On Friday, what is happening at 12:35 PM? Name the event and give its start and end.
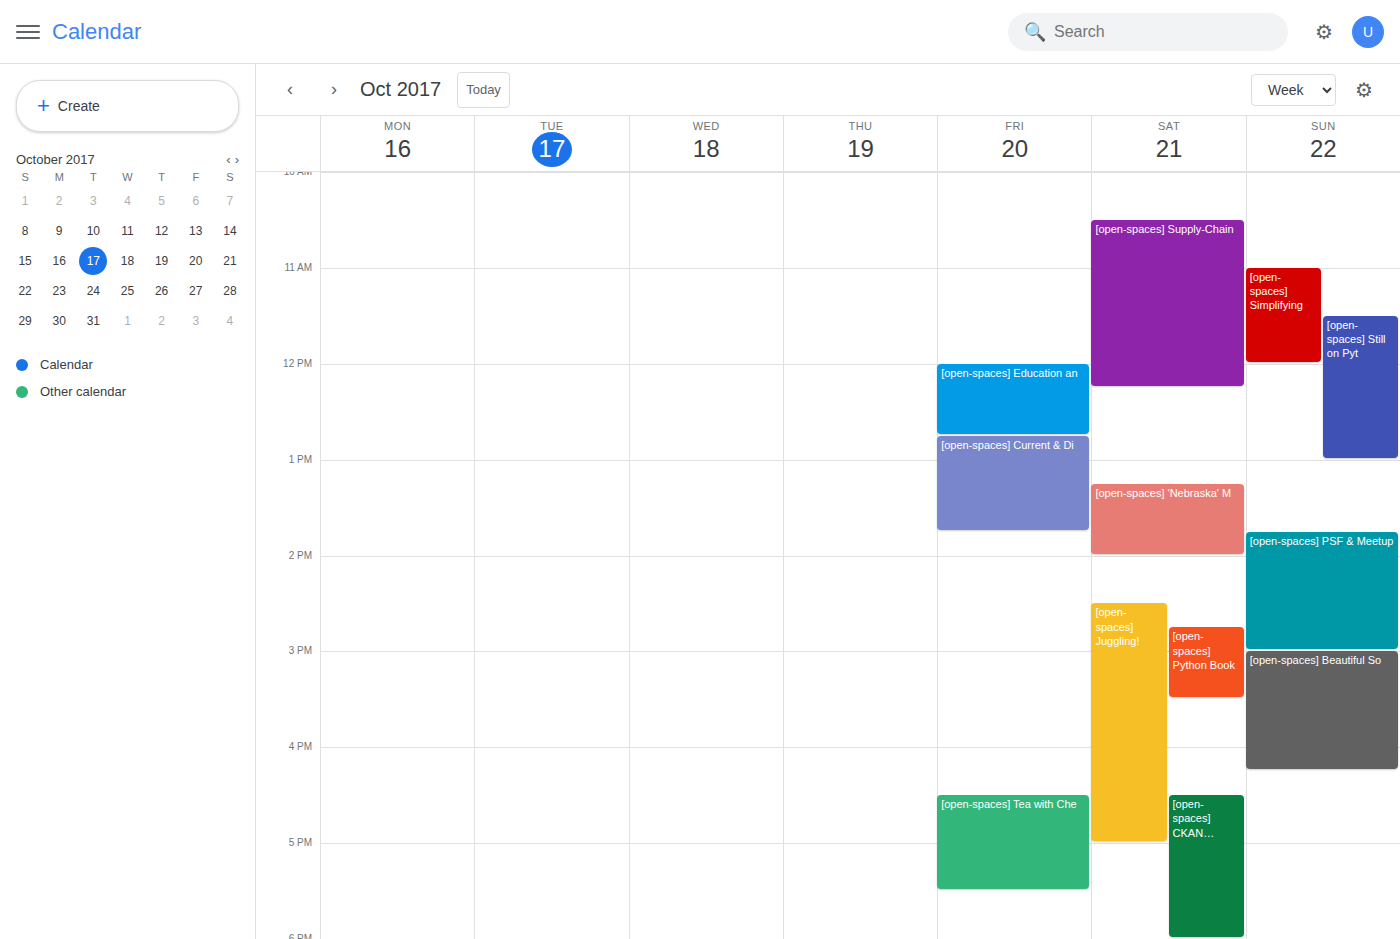
"[open-spaces] Education an", 12:00 PM to 12:45 PM